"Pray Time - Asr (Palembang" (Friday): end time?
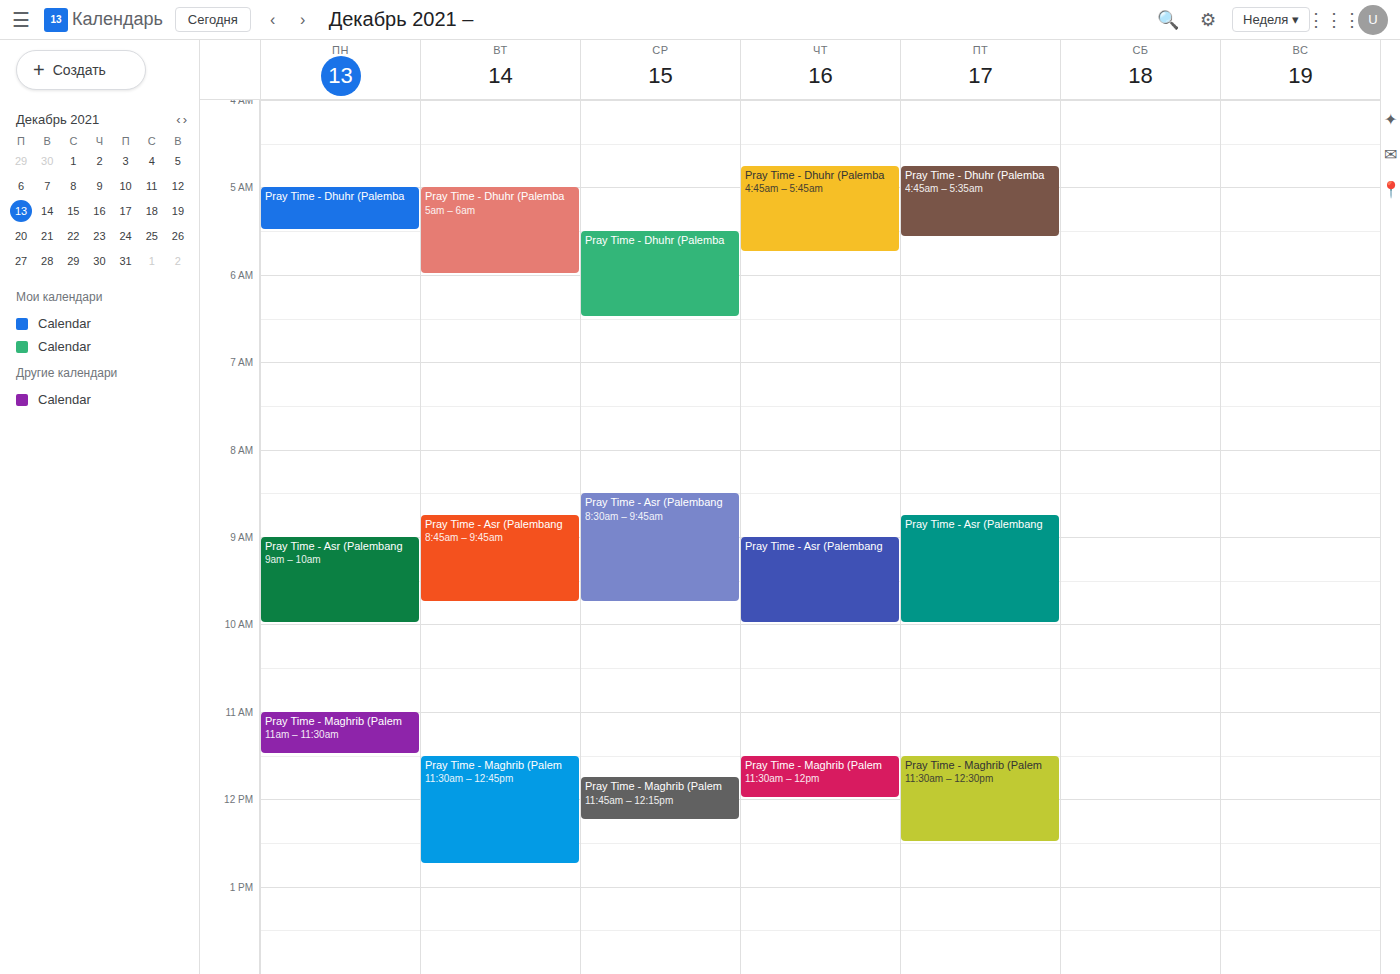
10:00 AM